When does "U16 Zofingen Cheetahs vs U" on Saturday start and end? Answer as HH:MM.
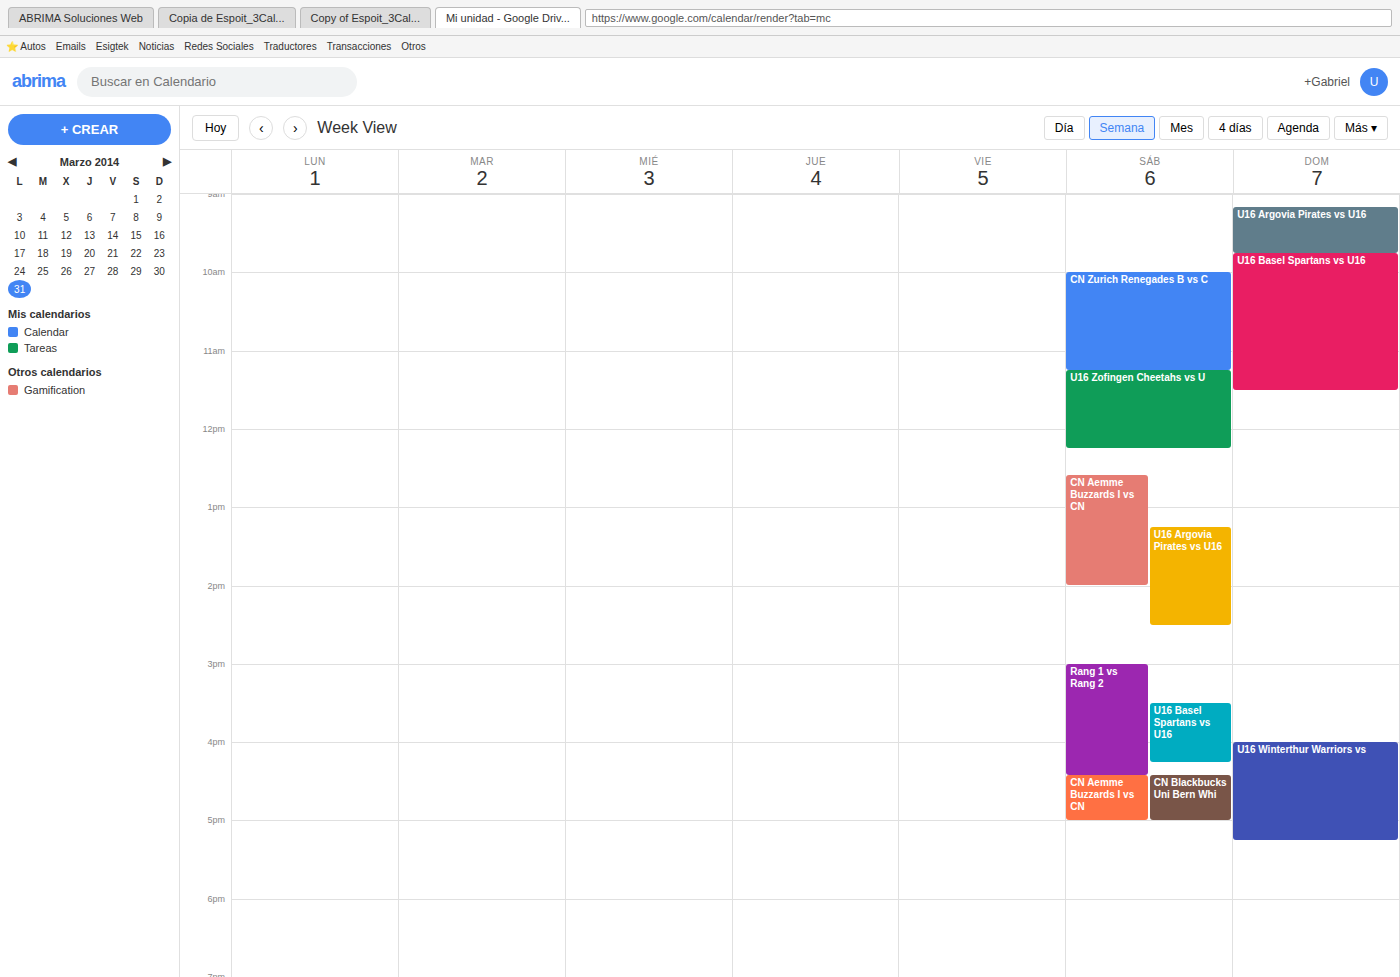
11:15 to 12:15